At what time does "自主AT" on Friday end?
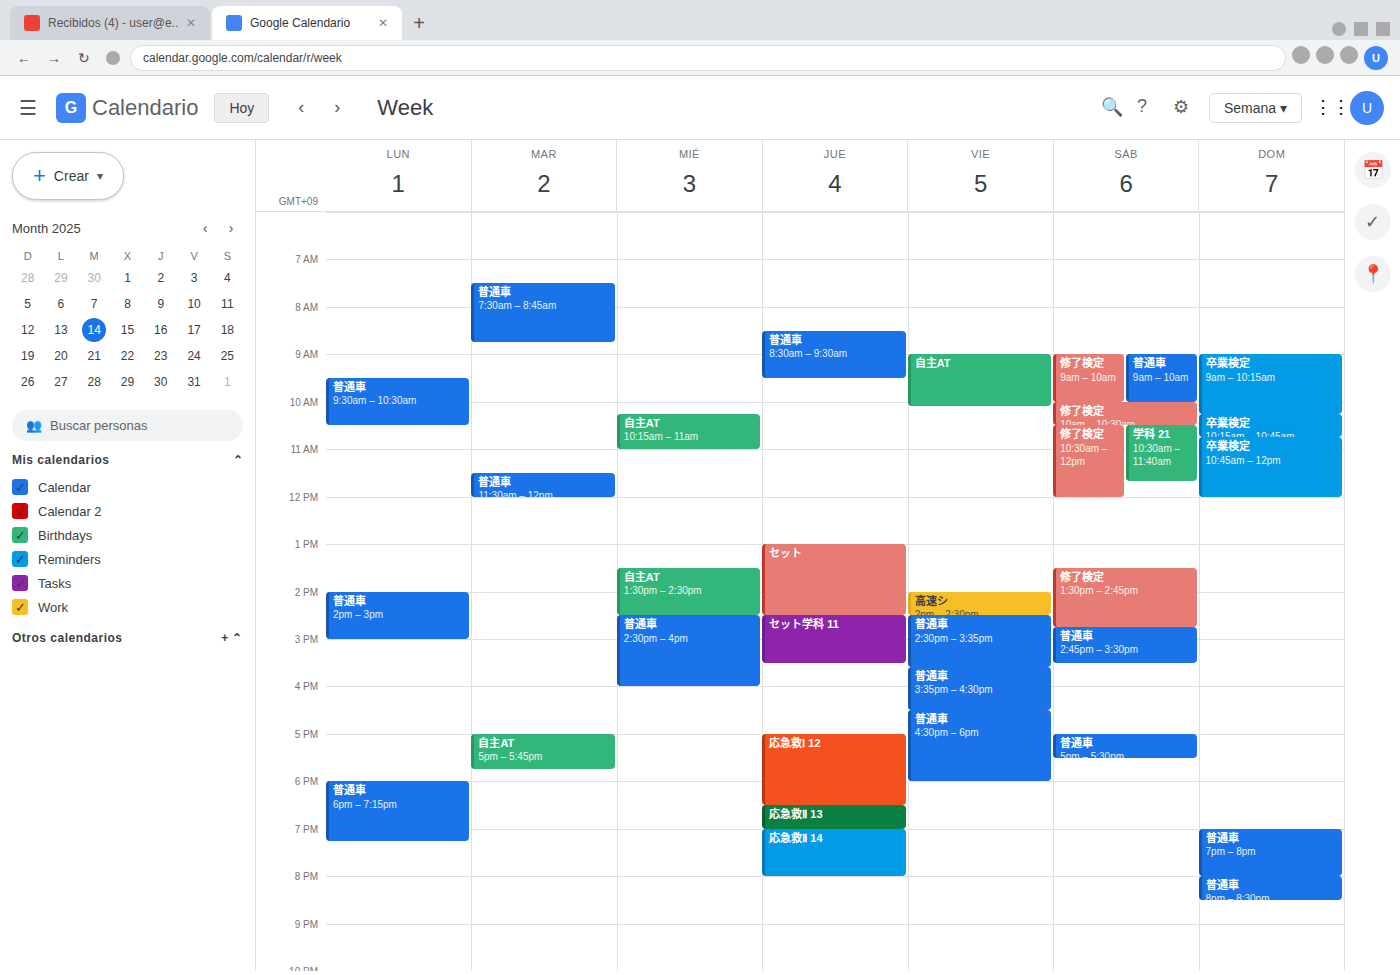
10:05 AM